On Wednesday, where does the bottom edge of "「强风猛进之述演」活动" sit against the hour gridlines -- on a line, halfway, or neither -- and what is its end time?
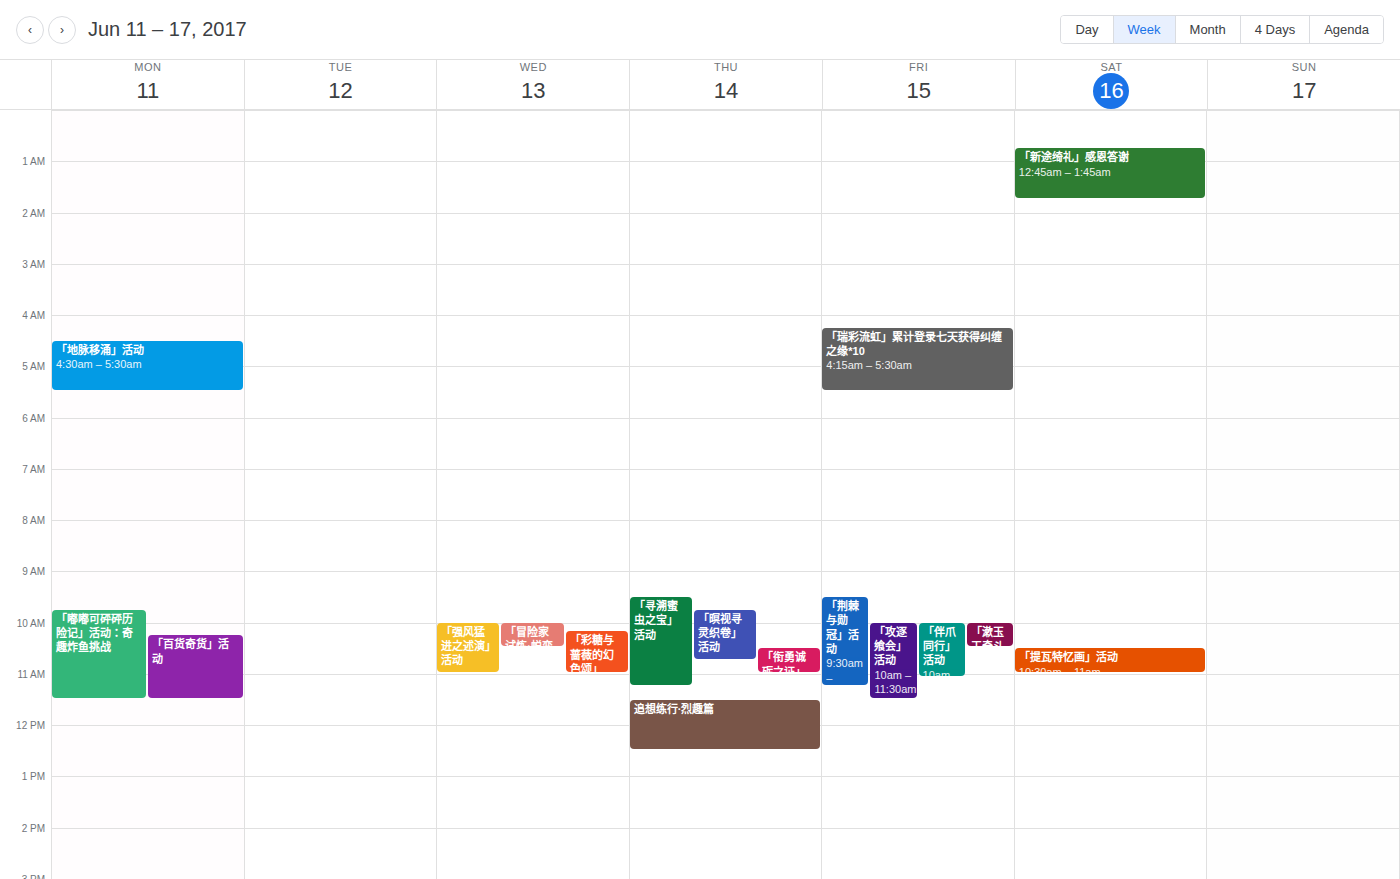
11:00 AM -- exactly on the 11 AM line.